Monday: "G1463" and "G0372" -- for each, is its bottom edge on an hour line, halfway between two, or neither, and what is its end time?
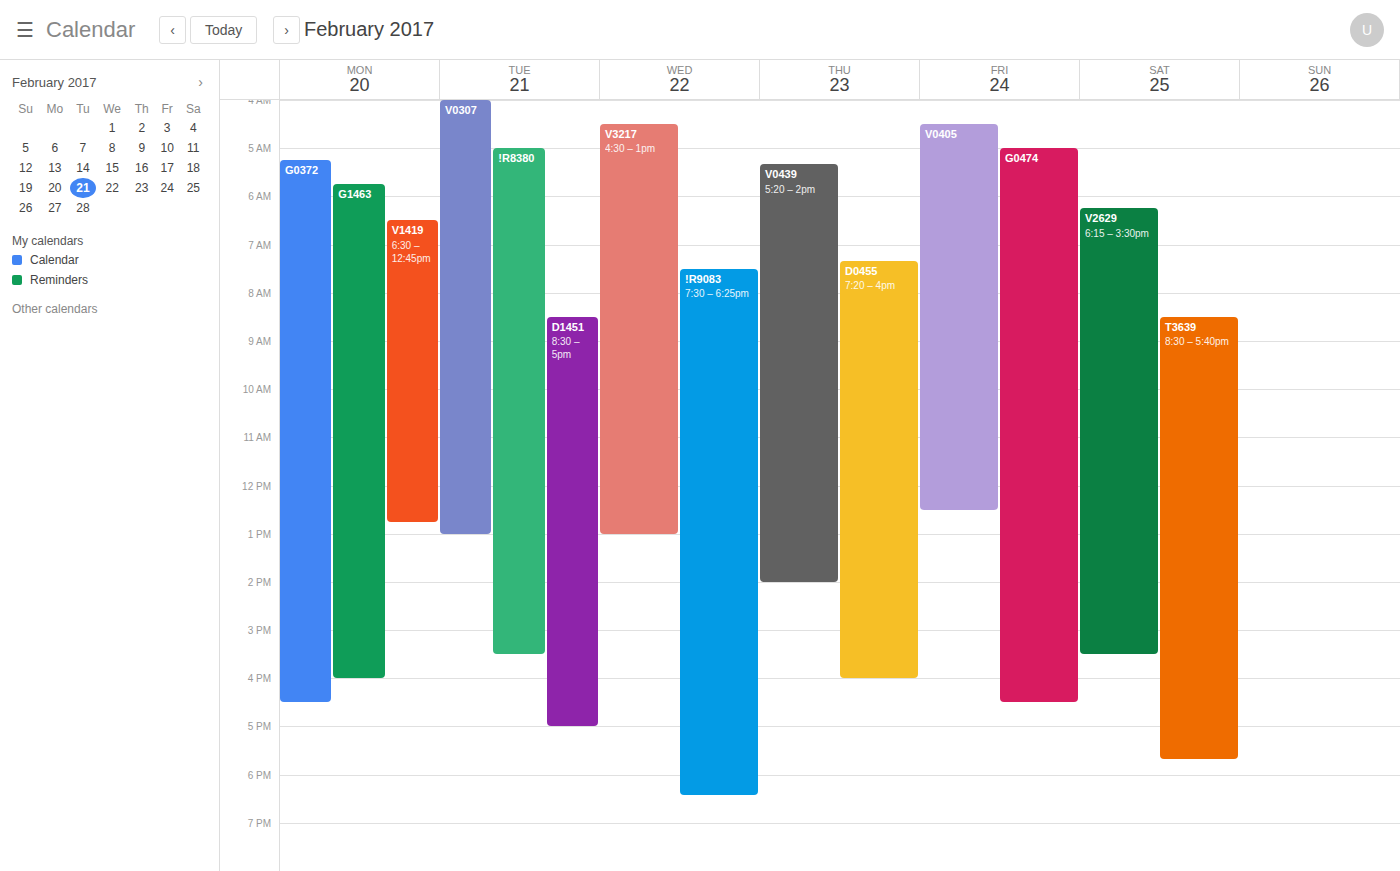
"G1463": 4:00 PM, exactly on the 4 PM line. "G0372": 4:30 PM, halfway between the 4 PM and 5 PM lines.